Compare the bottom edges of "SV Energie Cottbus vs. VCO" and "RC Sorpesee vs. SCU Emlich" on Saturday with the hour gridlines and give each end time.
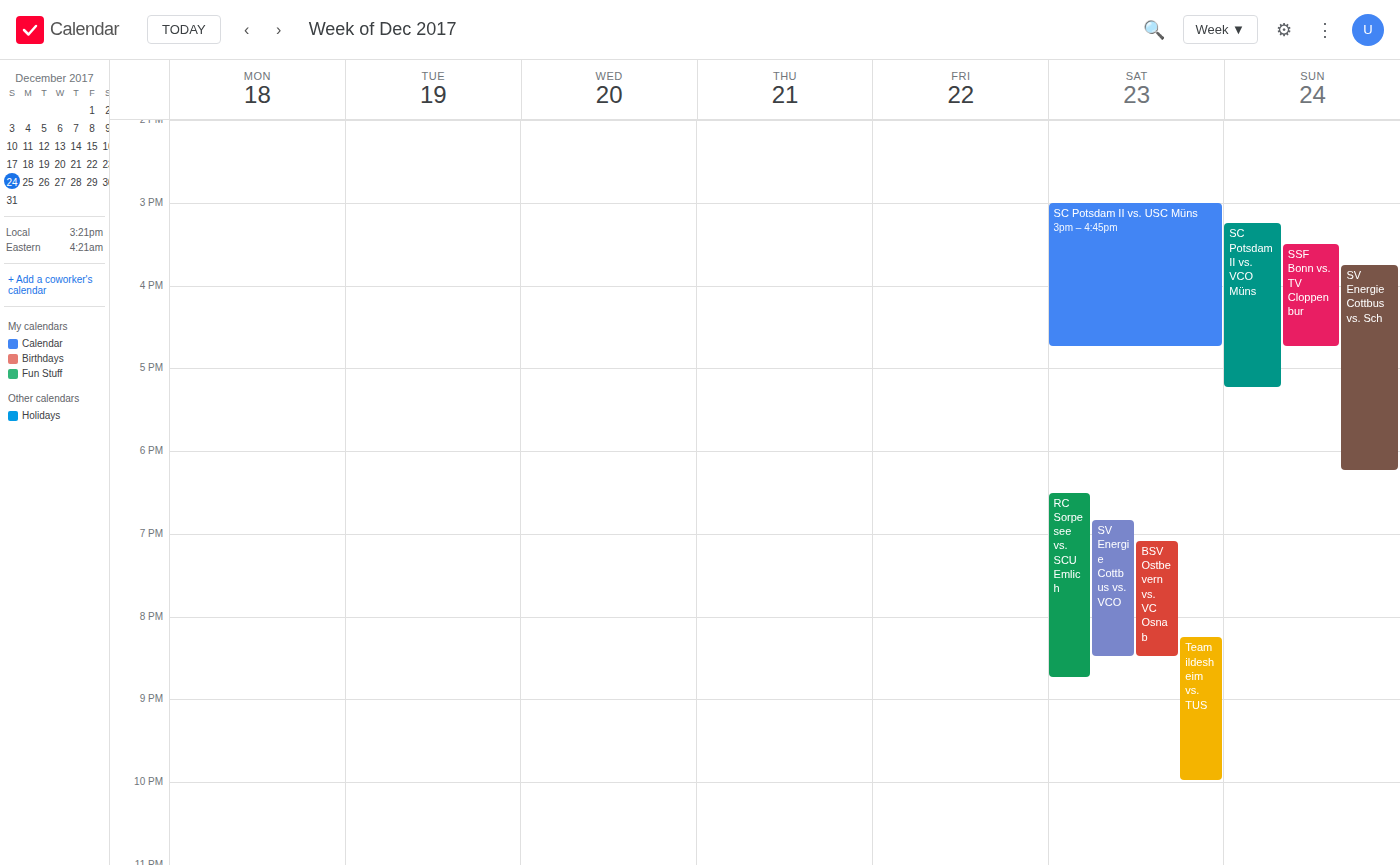
"SV Energie Cottbus vs. VCO": 8:30 PM, halfway between the 8 PM and 9 PM lines. "RC Sorpesee vs. SCU Emlich": 8:45 PM, neither: three quarters of the way from the 8 PM line to the 9 PM line.